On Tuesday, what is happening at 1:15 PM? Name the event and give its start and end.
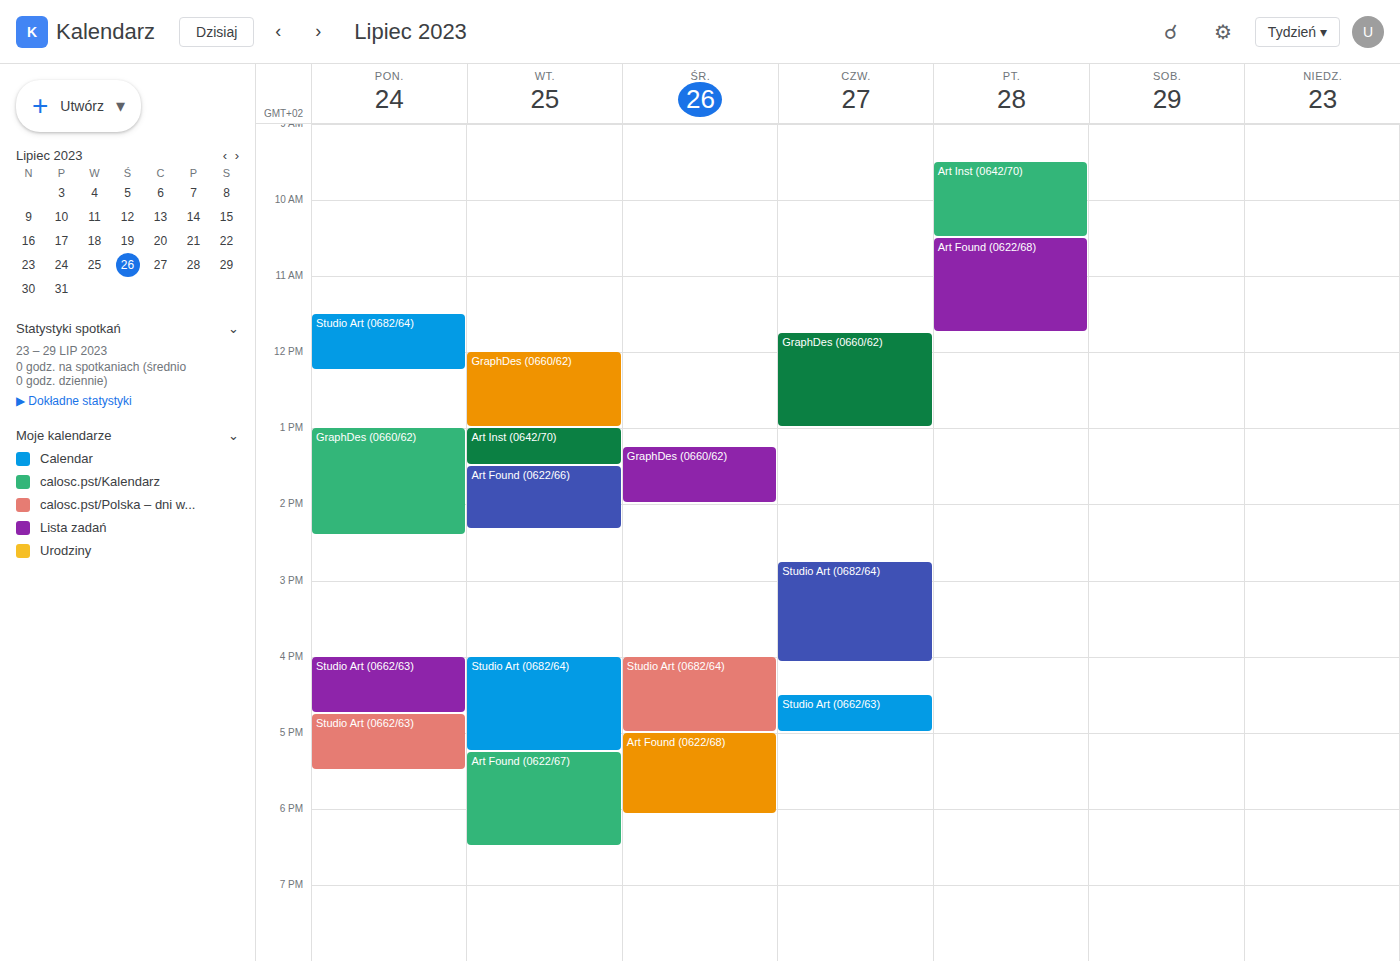
"Art Inst (0642/70)", 1:00 PM to 1:30 PM